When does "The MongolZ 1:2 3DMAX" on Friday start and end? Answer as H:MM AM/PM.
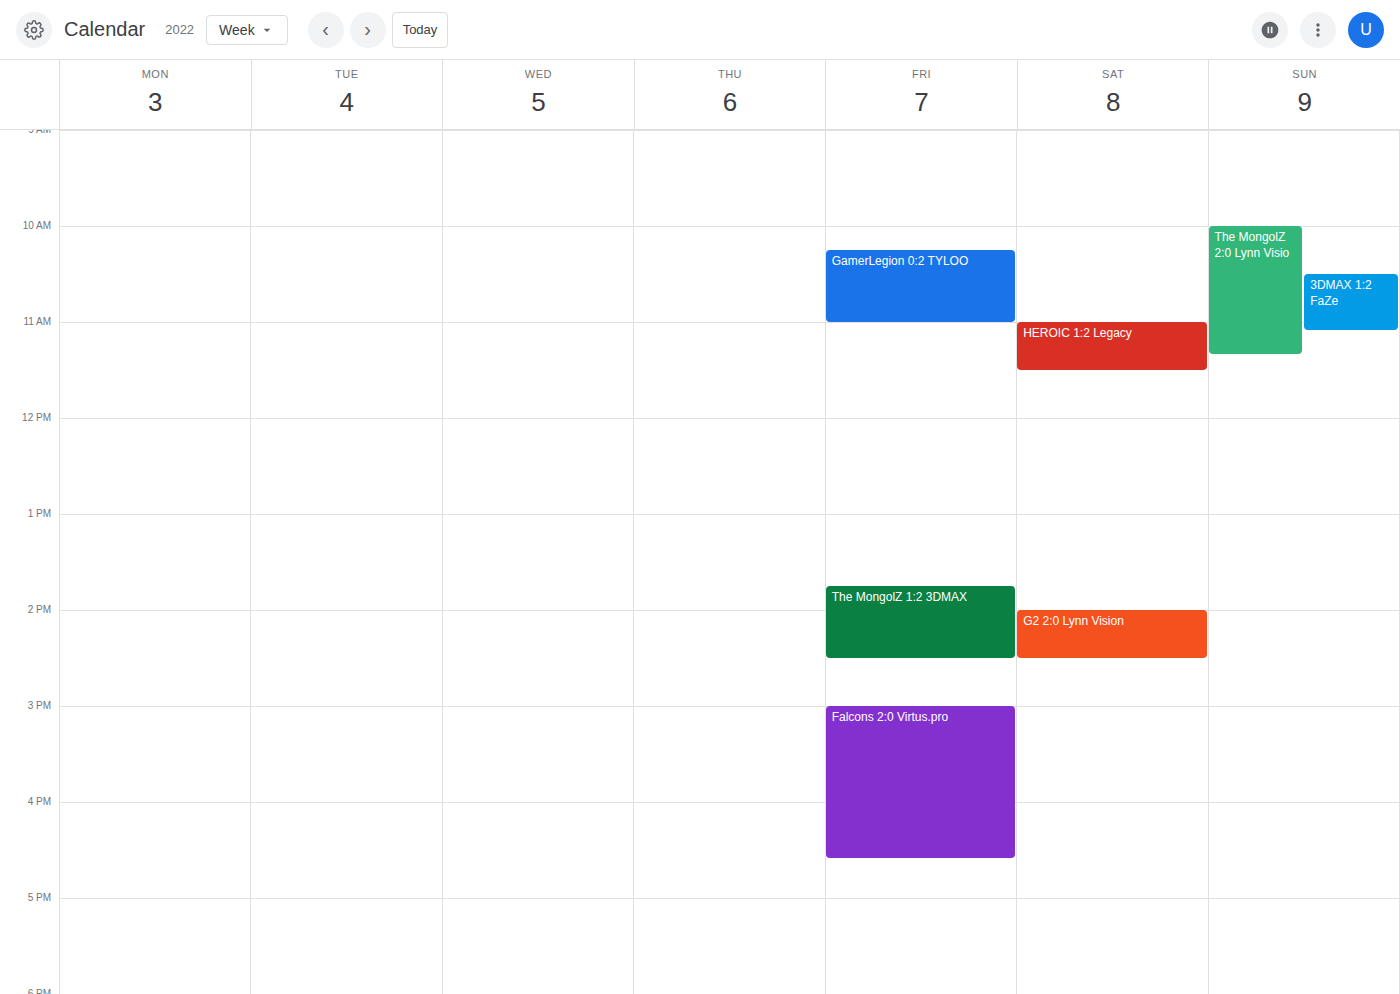
1:45 PM to 2:30 PM